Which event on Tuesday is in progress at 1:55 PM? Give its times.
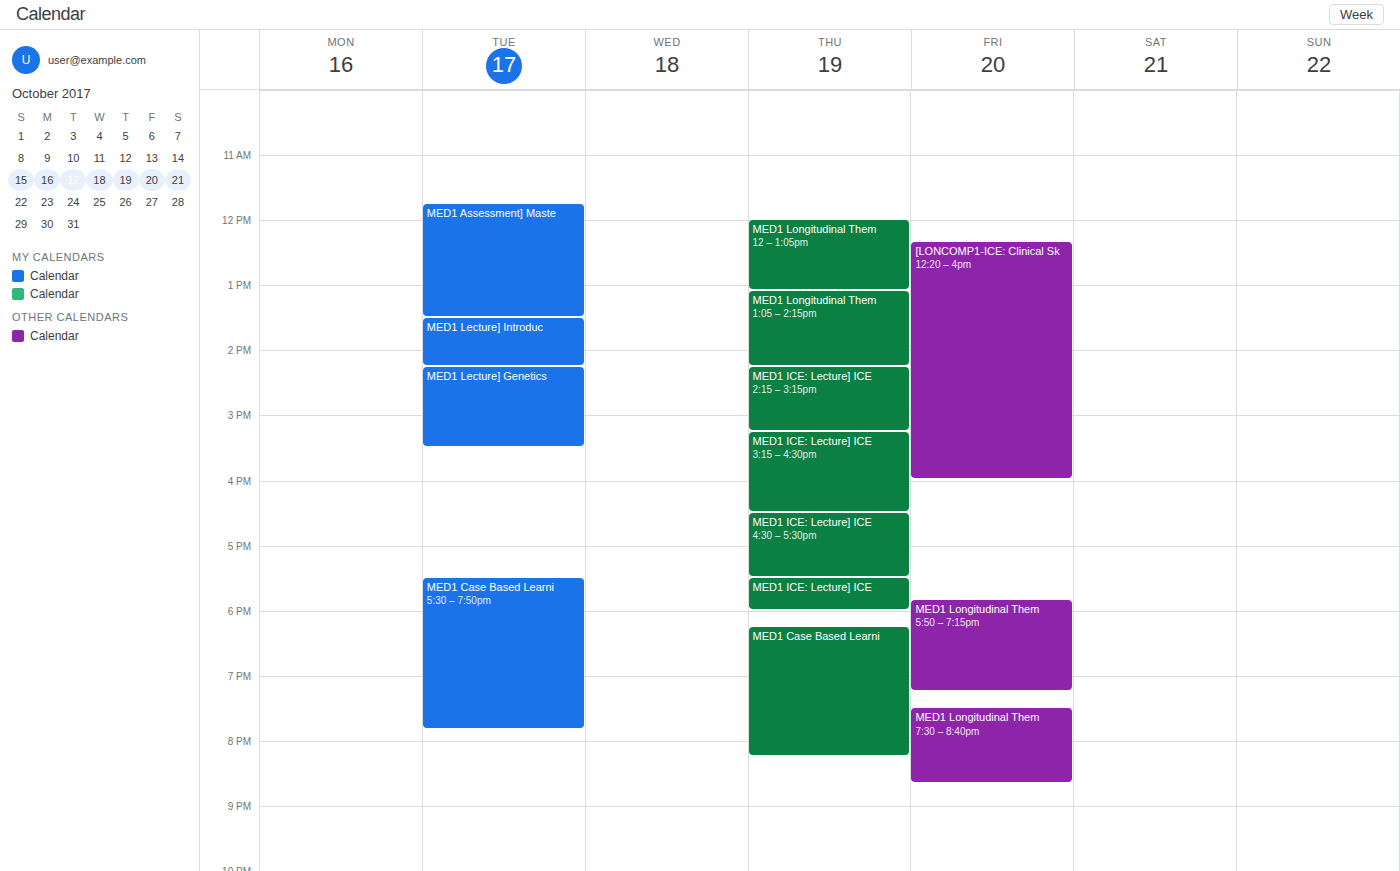
"MED1 Lecture] Introduc", 1:30 PM to 2:15 PM